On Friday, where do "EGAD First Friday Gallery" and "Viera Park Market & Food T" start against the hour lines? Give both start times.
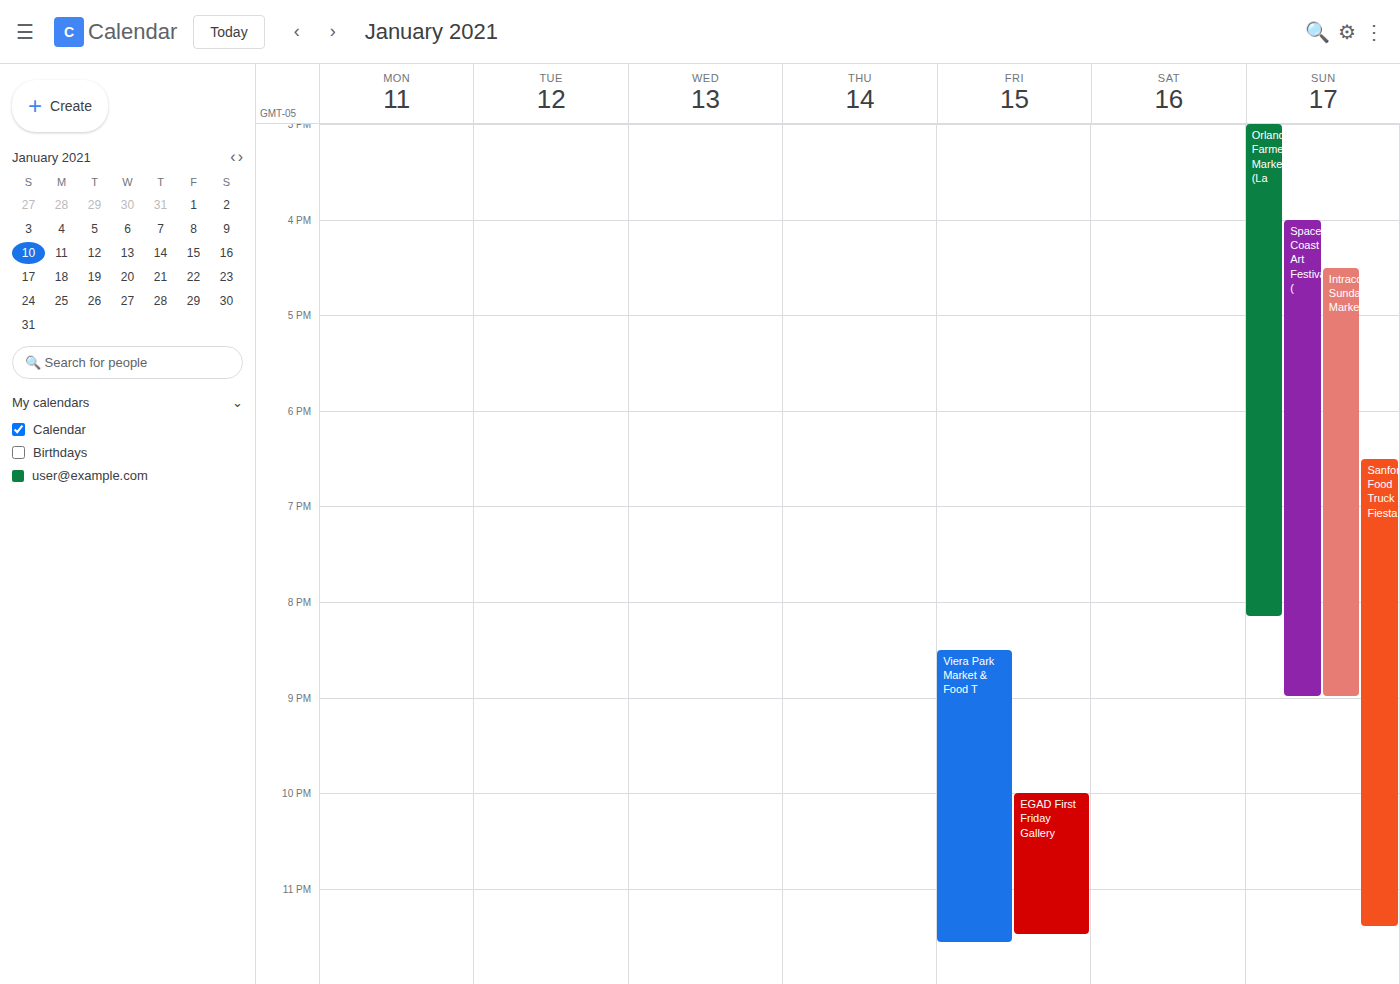
"EGAD First Friday Gallery": 22:00, exactly on the 22:00 line. "Viera Park Market & Food T": 20:30, halfway between the 20:00 and 21:00 lines.